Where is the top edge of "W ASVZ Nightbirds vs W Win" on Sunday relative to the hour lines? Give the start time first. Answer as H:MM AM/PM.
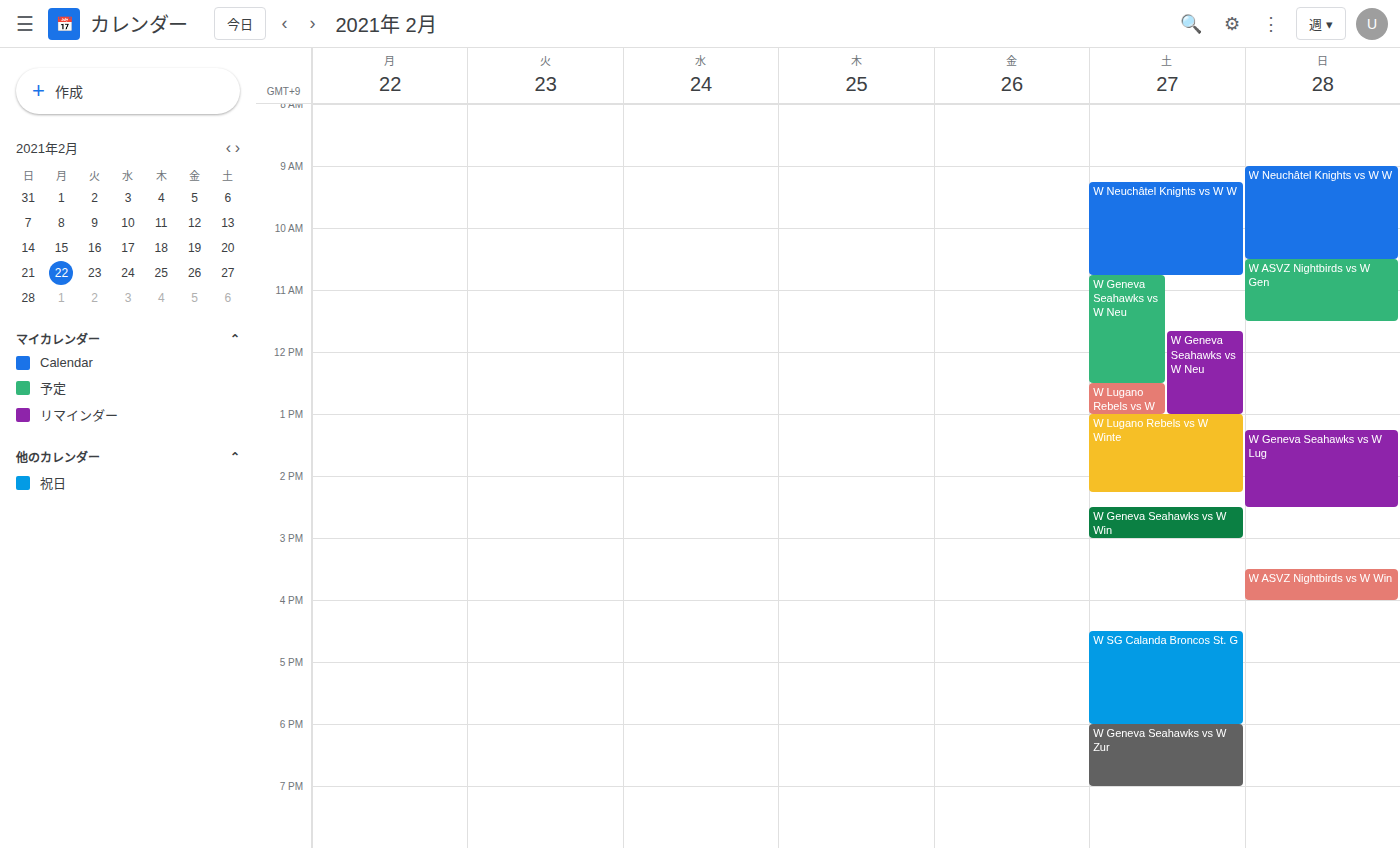
3:30 PM -- halfway between the 3 PM and 4 PM lines.